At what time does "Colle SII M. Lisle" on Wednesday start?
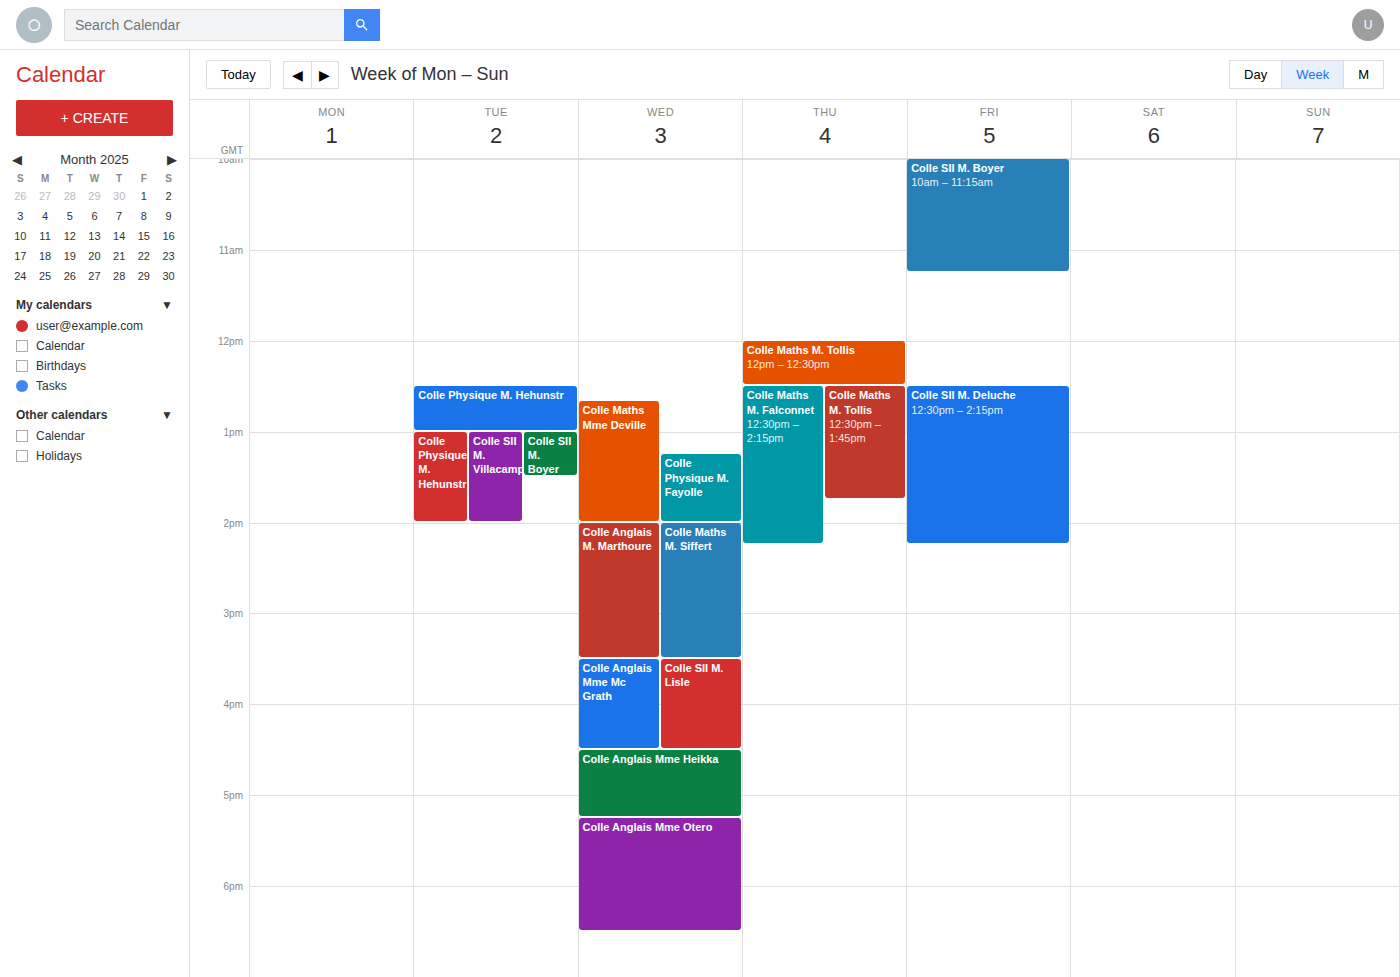
3:30 PM